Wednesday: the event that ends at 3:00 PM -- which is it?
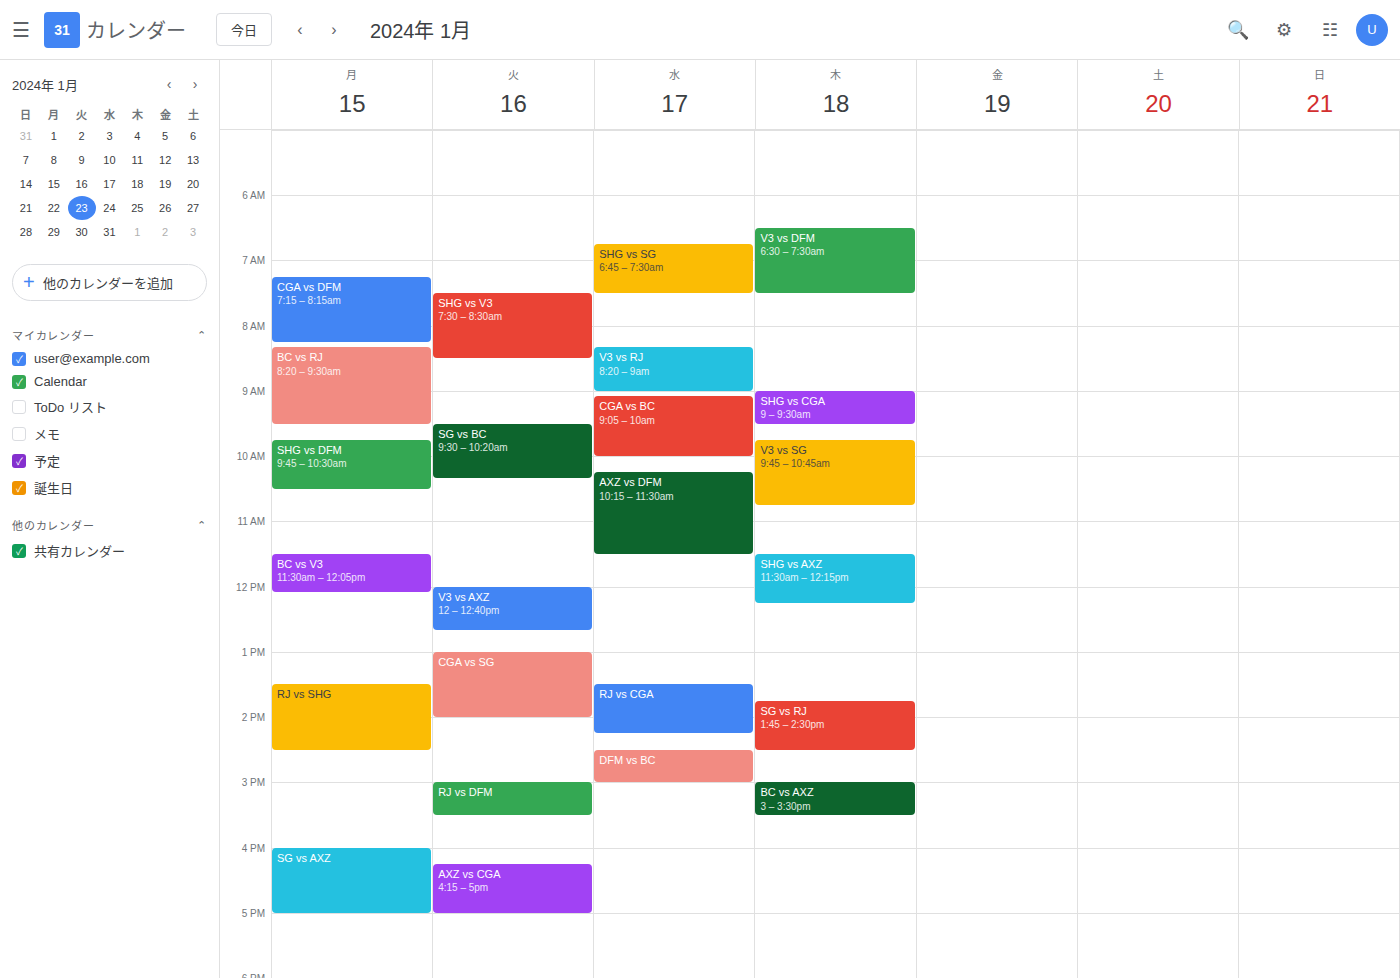
"DFM vs BC"